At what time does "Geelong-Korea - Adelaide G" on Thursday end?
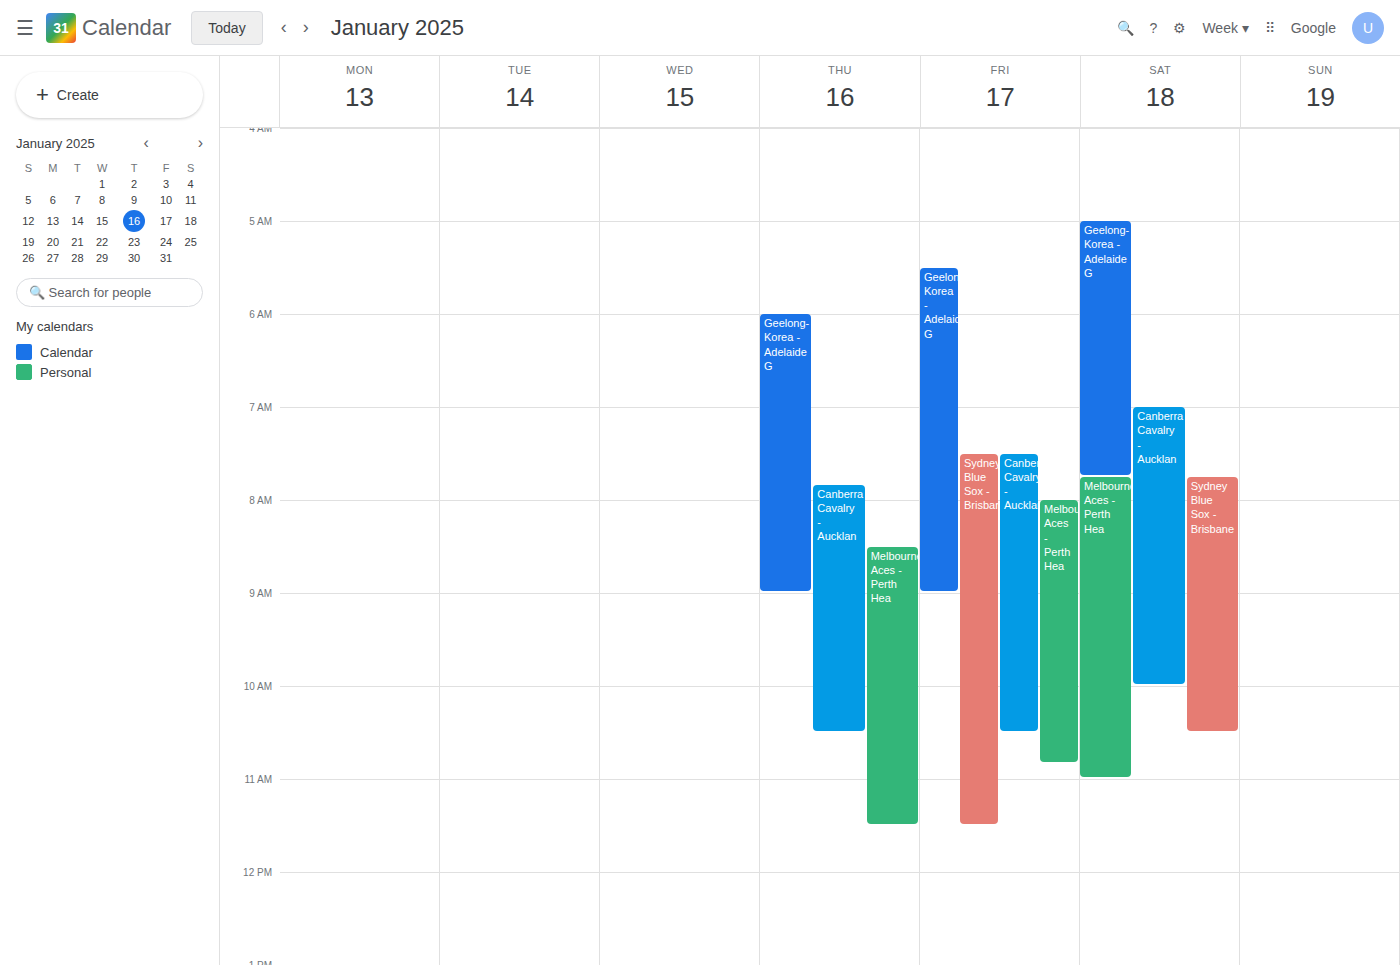
9:00 AM